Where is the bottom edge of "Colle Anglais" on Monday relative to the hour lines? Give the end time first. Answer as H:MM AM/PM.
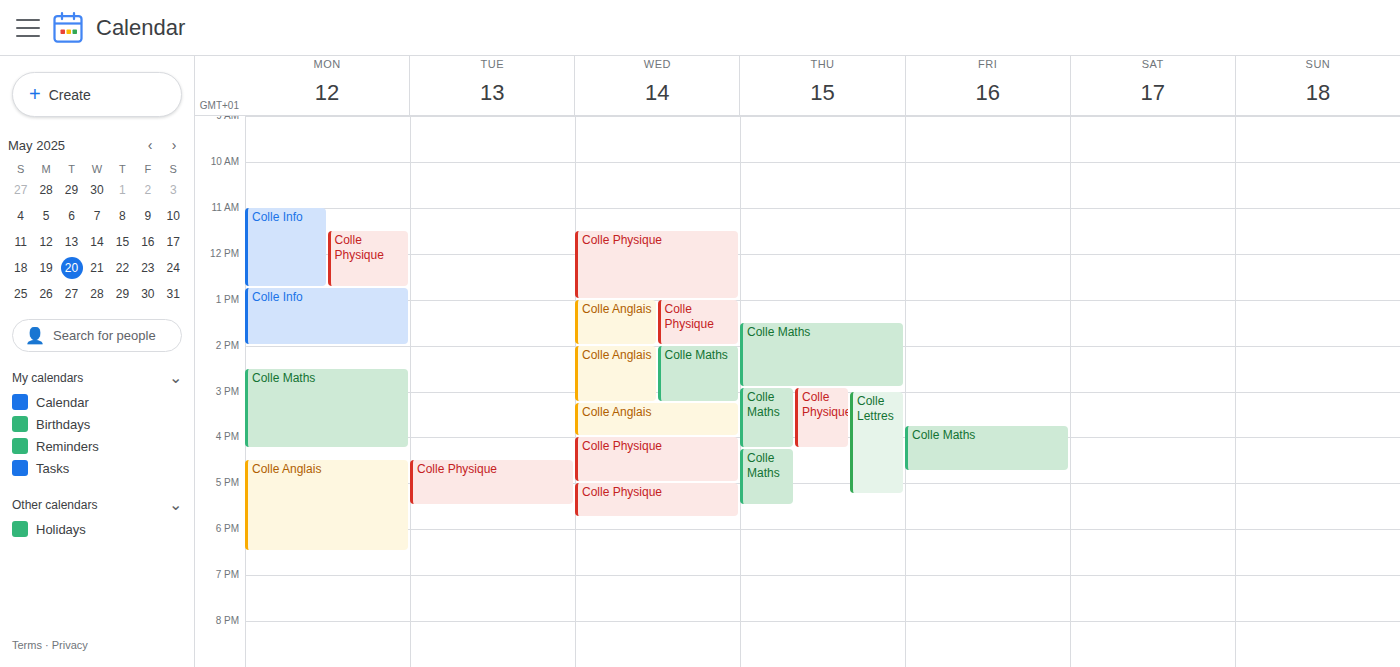
6:30 PM -- halfway between the 6 PM and 7 PM lines.